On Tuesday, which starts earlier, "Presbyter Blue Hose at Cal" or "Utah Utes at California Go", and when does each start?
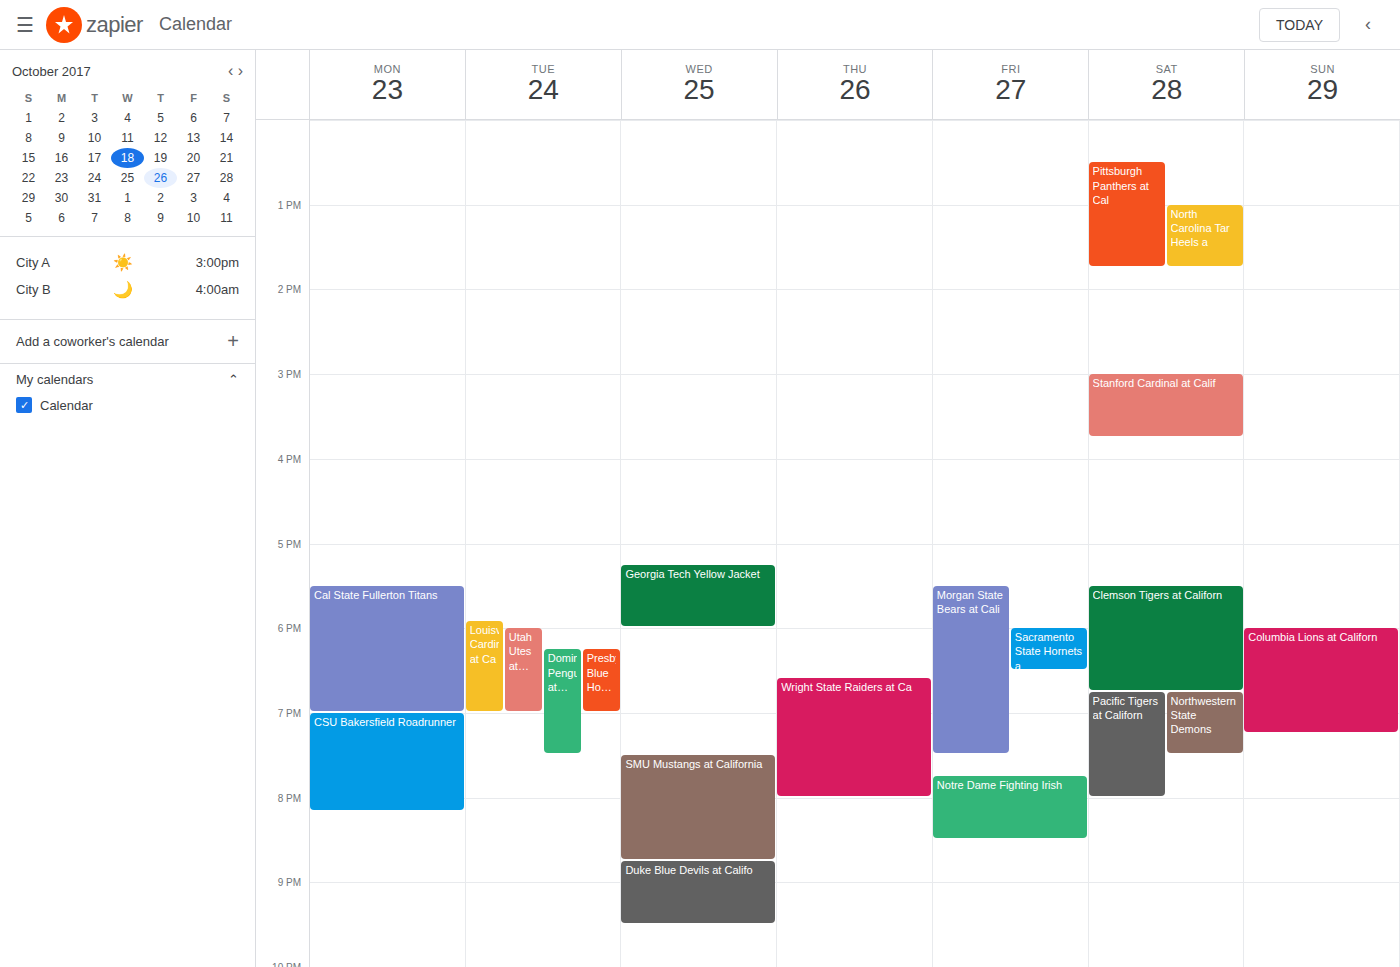
"Utah Utes at California Go" 6:00 PM; "Presbyter Blue Hose at Cal" 6:15 PM.